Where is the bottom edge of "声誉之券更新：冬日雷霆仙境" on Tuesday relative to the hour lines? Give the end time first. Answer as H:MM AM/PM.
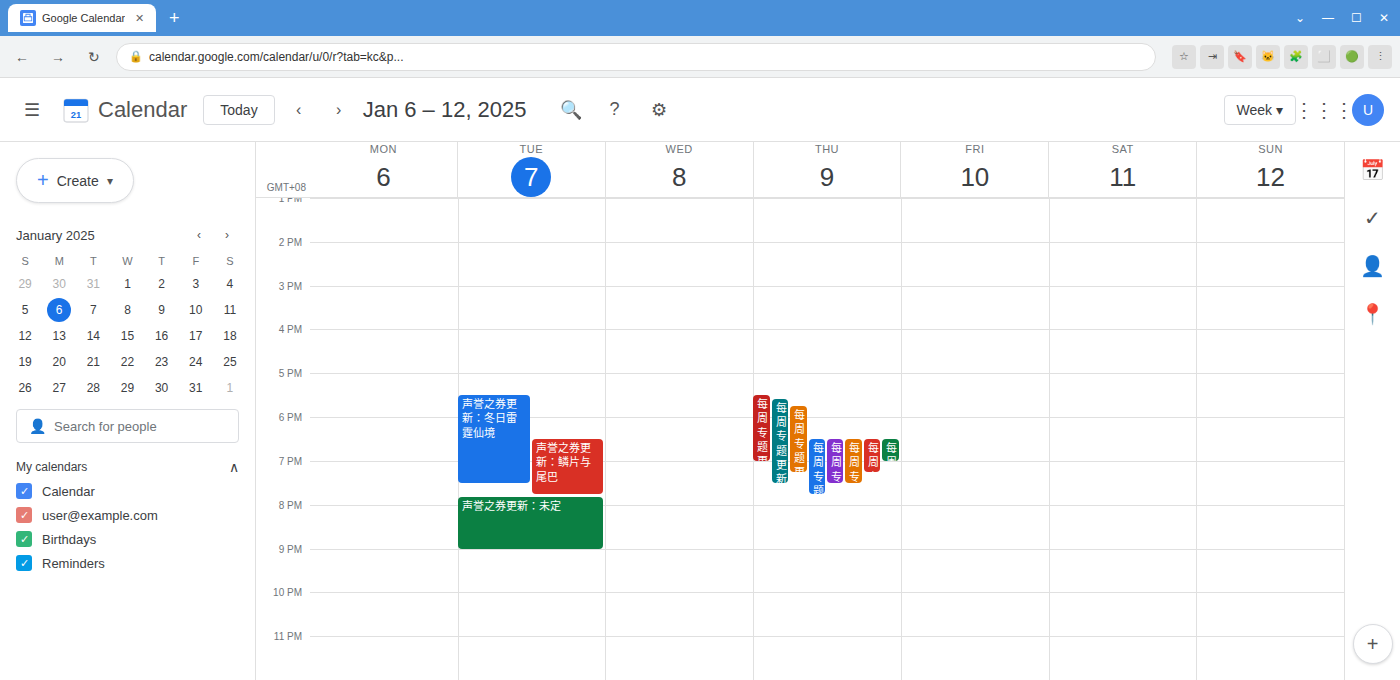
7:30 PM -- halfway between the 7 PM and 8 PM lines.